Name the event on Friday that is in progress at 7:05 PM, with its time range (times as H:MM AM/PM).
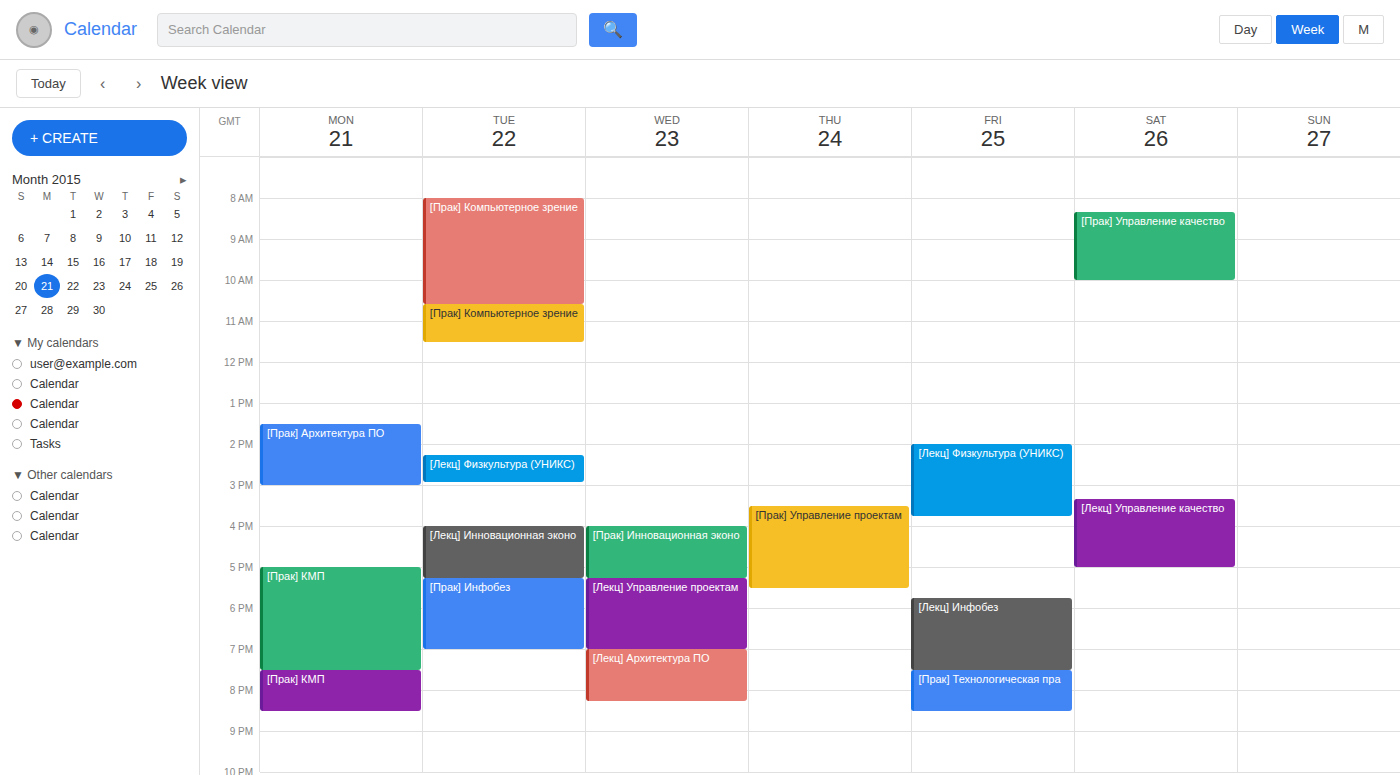
"[Лекц] Инфобез", 5:45 PM to 7:30 PM